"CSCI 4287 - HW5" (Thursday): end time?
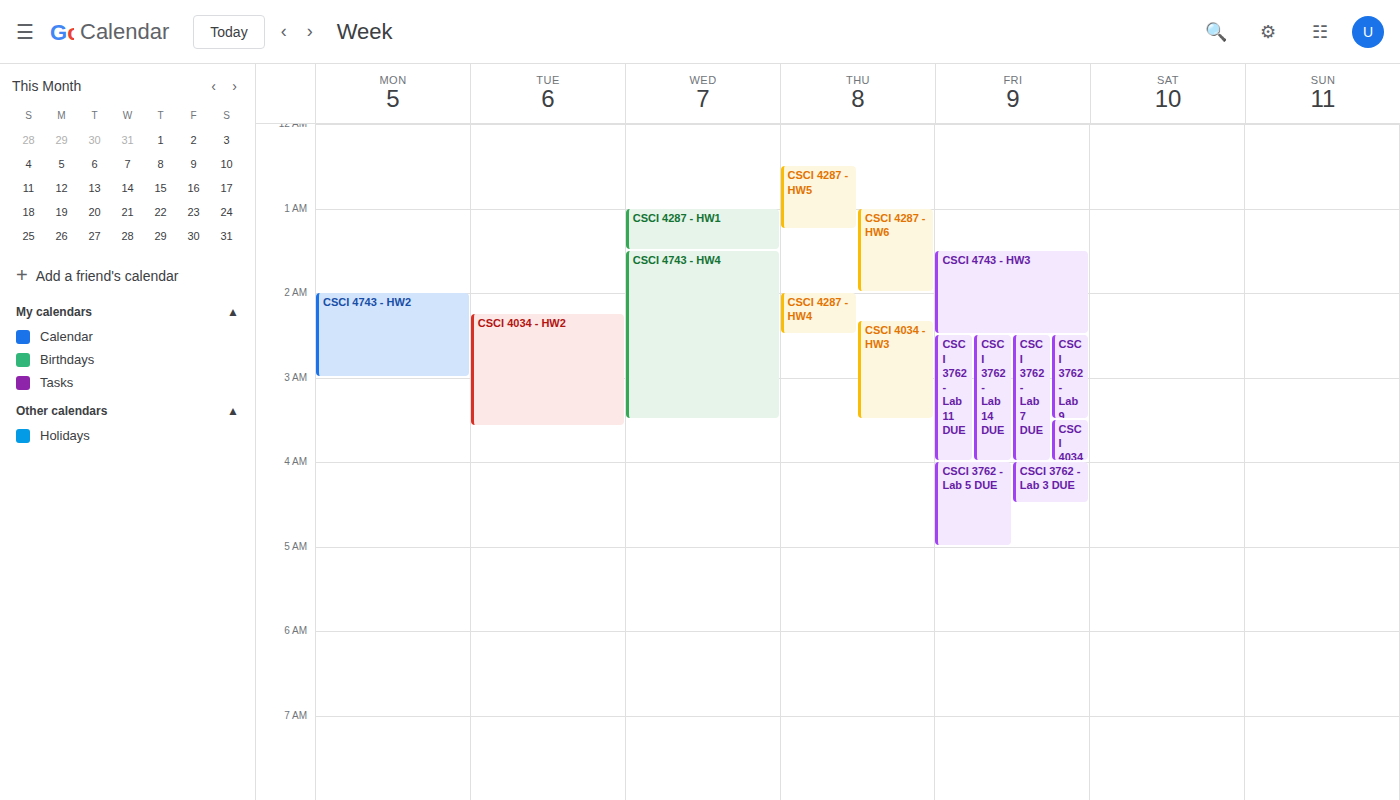
1:15 AM